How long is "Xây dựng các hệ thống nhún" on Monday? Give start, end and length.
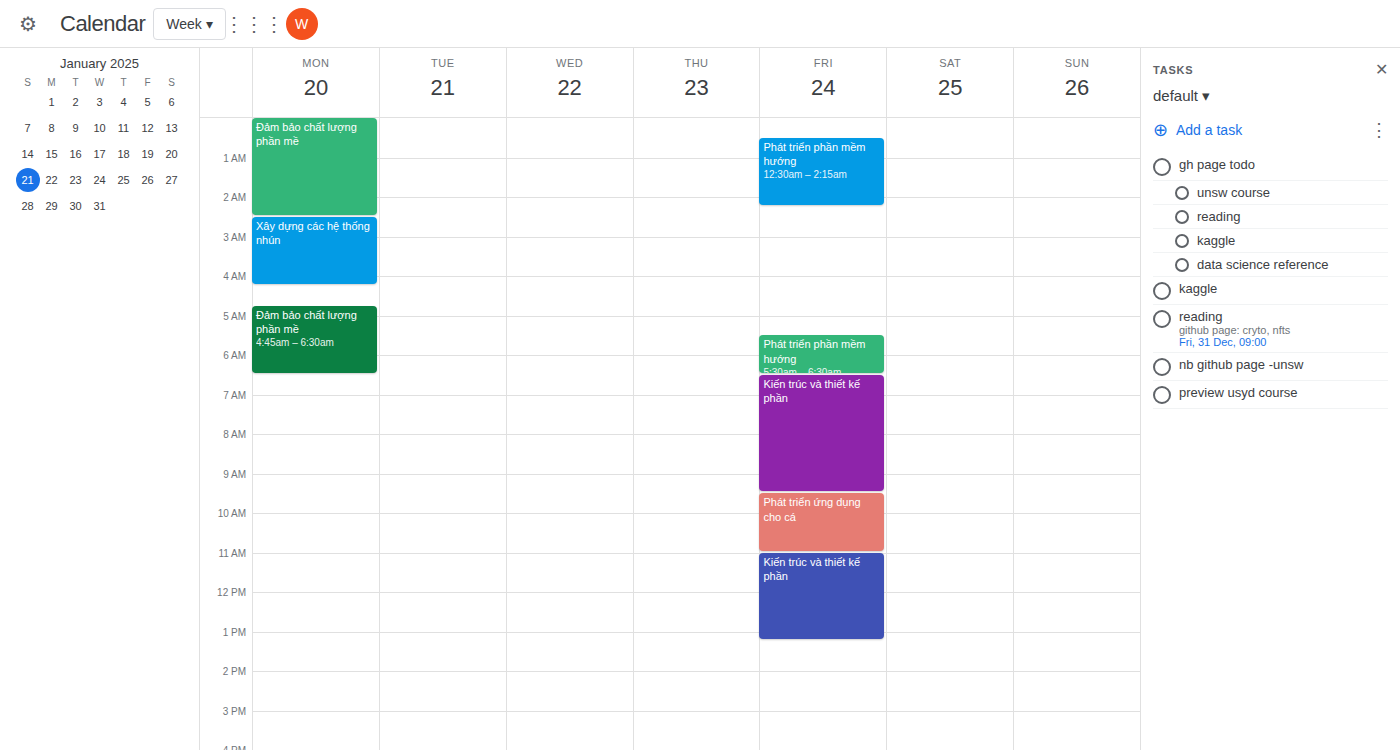
2:30 AM to 4:15 AM, 1 hour 45 minutes